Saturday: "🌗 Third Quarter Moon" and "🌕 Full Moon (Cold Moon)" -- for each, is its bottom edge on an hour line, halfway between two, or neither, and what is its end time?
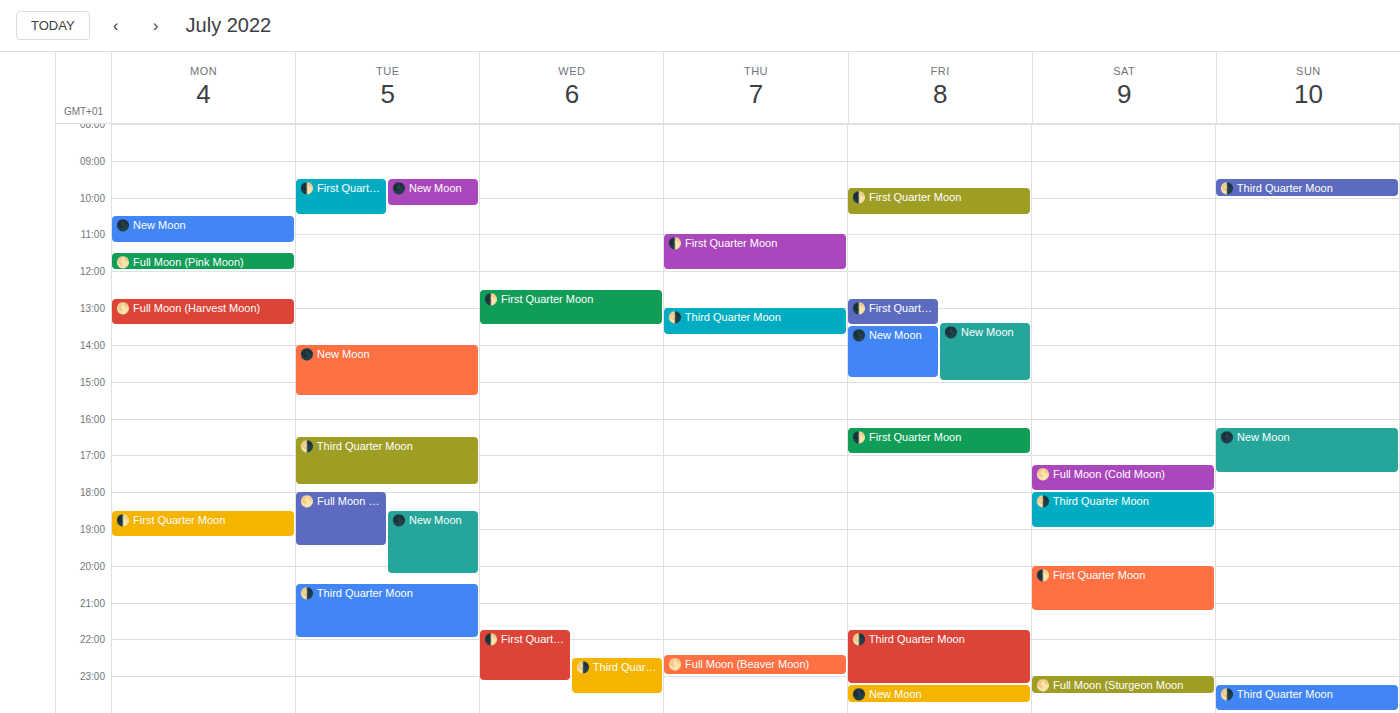
"🌗 Third Quarter Moon": 19:00, exactly on the 19:00 line. "🌕 Full Moon (Cold Moon)": 18:00, exactly on the 18:00 line.